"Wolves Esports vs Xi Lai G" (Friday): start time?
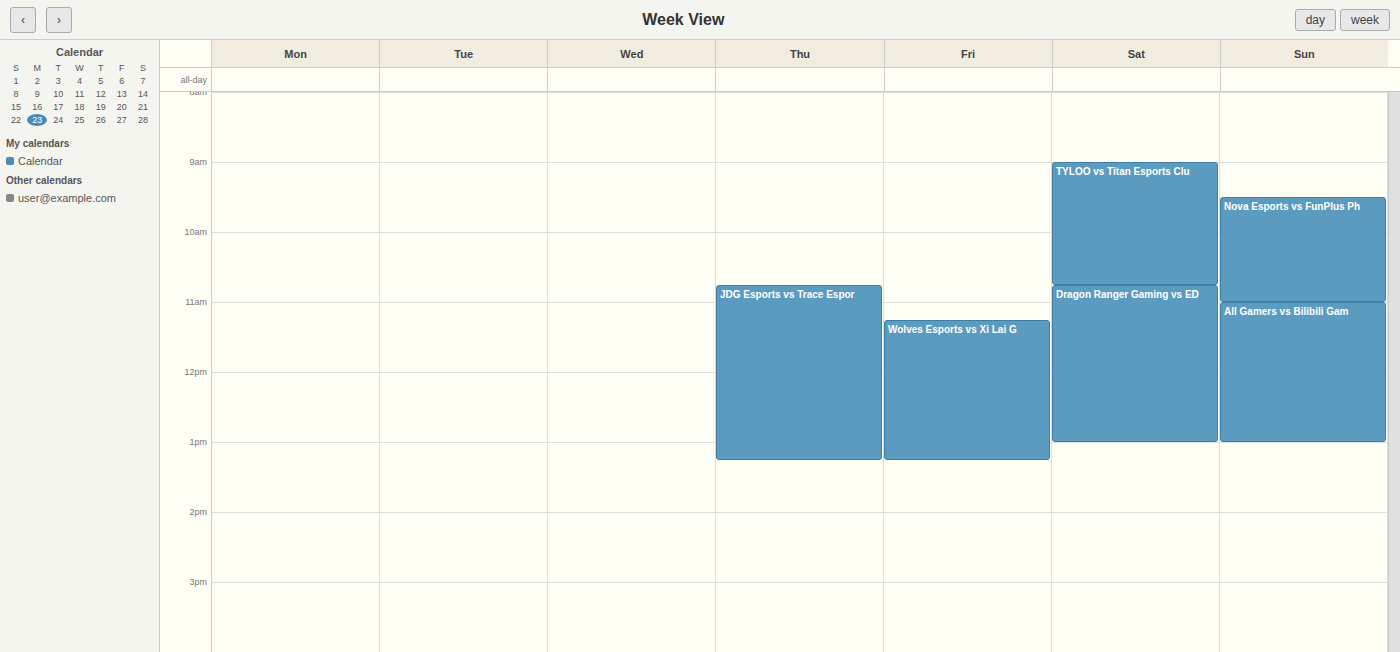
11:15 AM